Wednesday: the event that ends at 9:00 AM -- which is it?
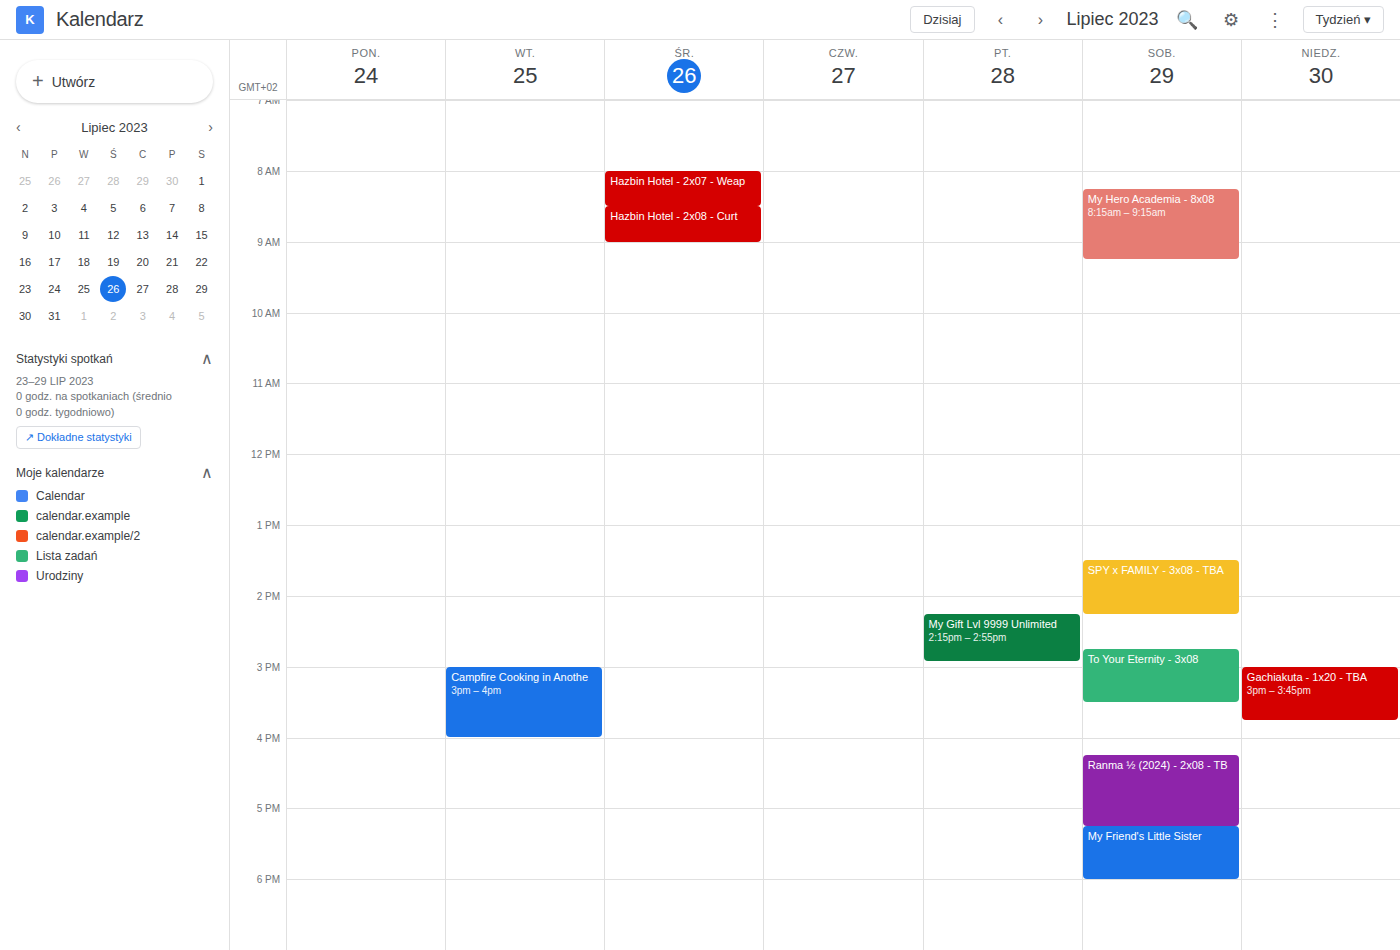
"Hazbin Hotel - 2x08 - Curt"